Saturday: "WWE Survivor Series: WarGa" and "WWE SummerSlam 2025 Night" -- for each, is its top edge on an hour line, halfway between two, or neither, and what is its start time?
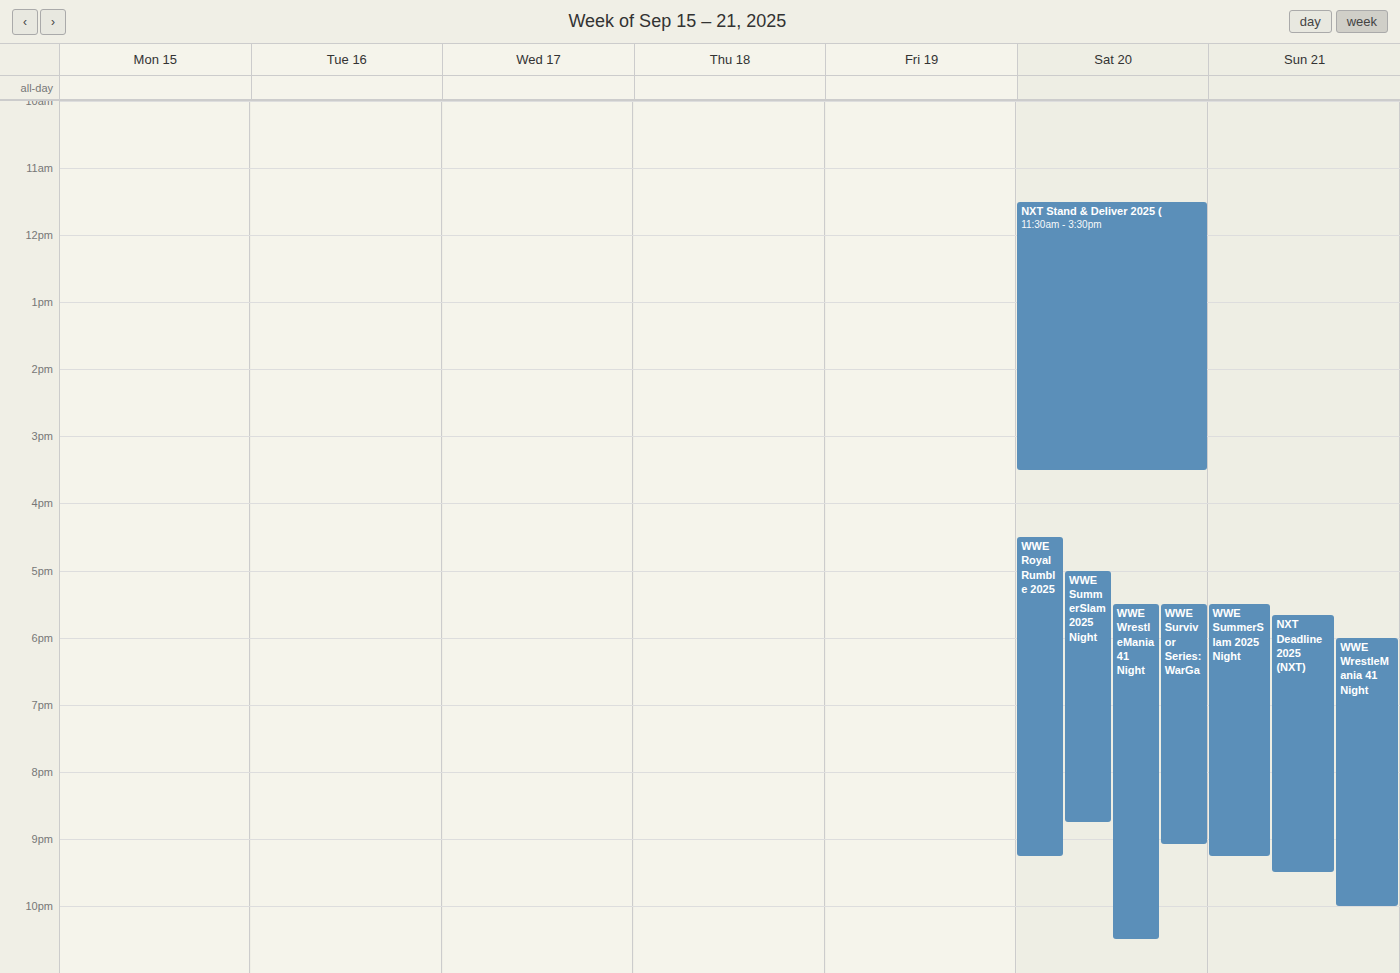
"WWE Survivor Series: WarGa": 5:30 PM, halfway between the 5 PM and 6 PM lines. "WWE SummerSlam 2025 Night": 5:00 PM, exactly on the 5 PM line.